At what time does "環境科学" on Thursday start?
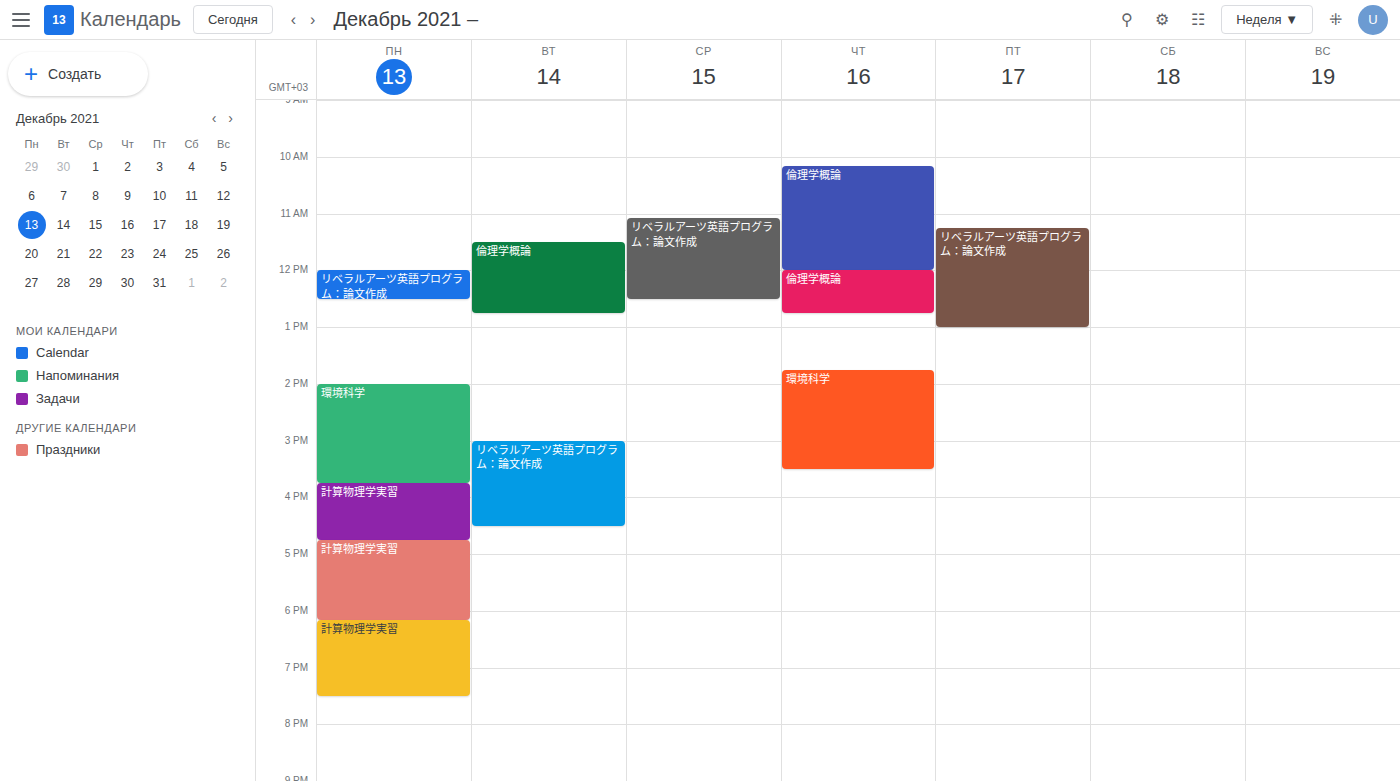
1:45 PM